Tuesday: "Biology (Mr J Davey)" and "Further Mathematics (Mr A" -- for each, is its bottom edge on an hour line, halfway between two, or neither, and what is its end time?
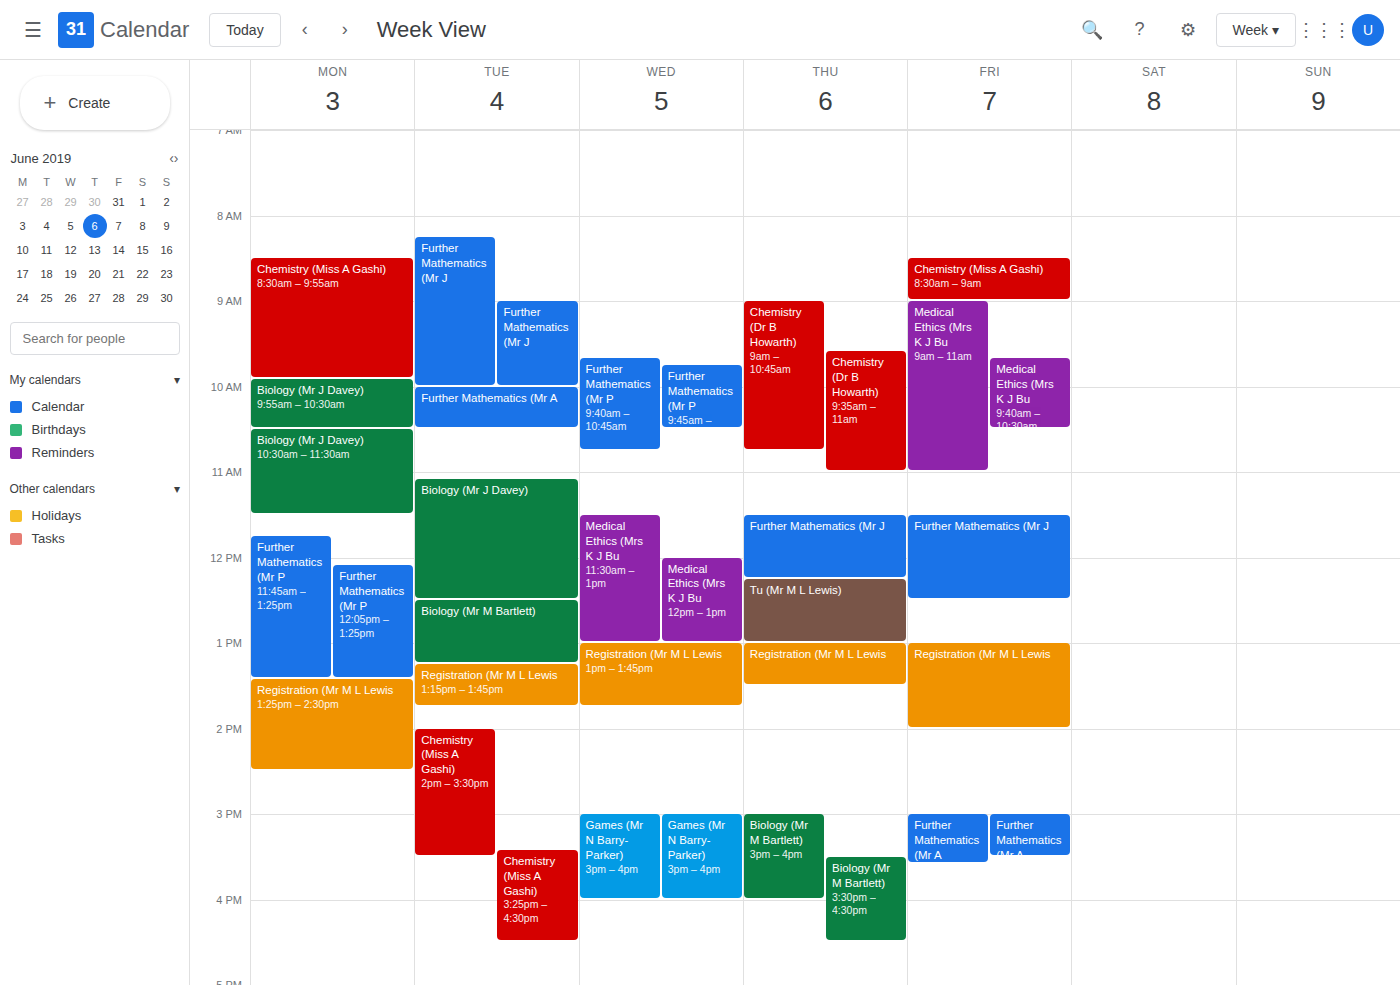
"Biology (Mr J Davey)": 12:30 PM, halfway between the 12 PM and 1 PM lines. "Further Mathematics (Mr A": 10:30 AM, halfway between the 10 AM and 11 AM lines.